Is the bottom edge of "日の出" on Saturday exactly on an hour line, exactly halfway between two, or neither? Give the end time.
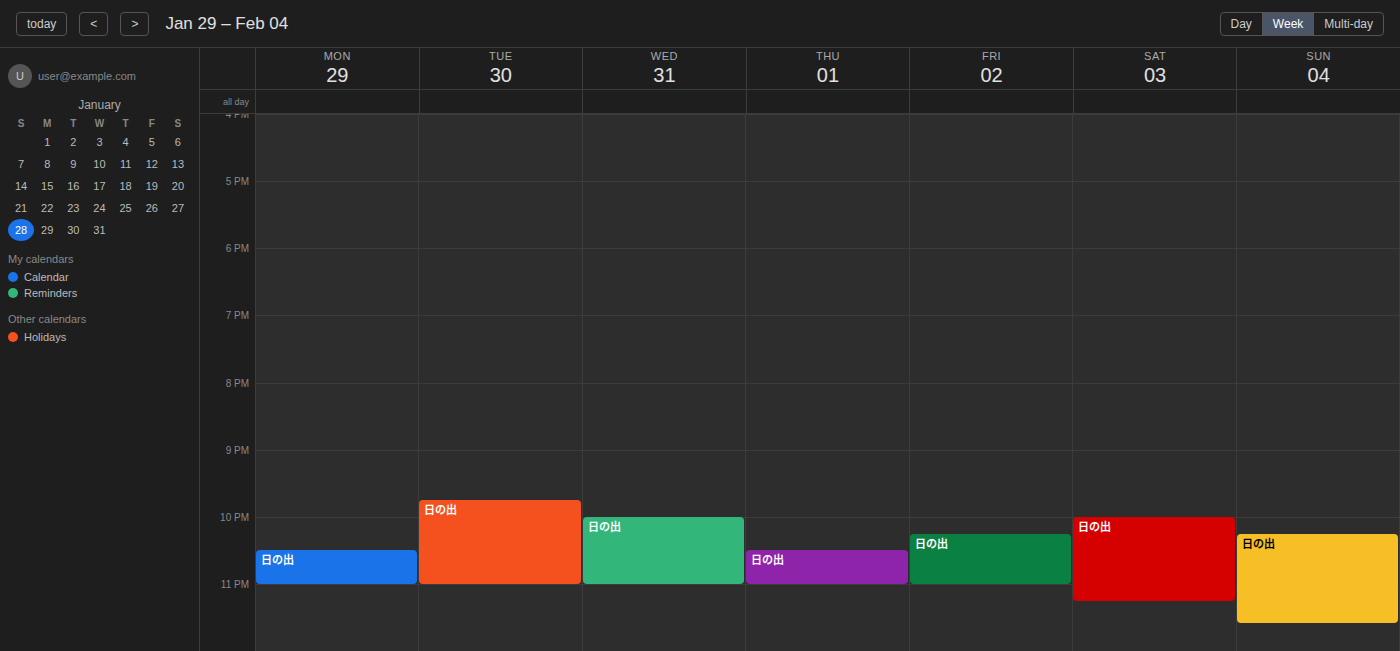
11:15 PM -- neither: a quarter of the way from the 11 PM line to the 12 AM line.